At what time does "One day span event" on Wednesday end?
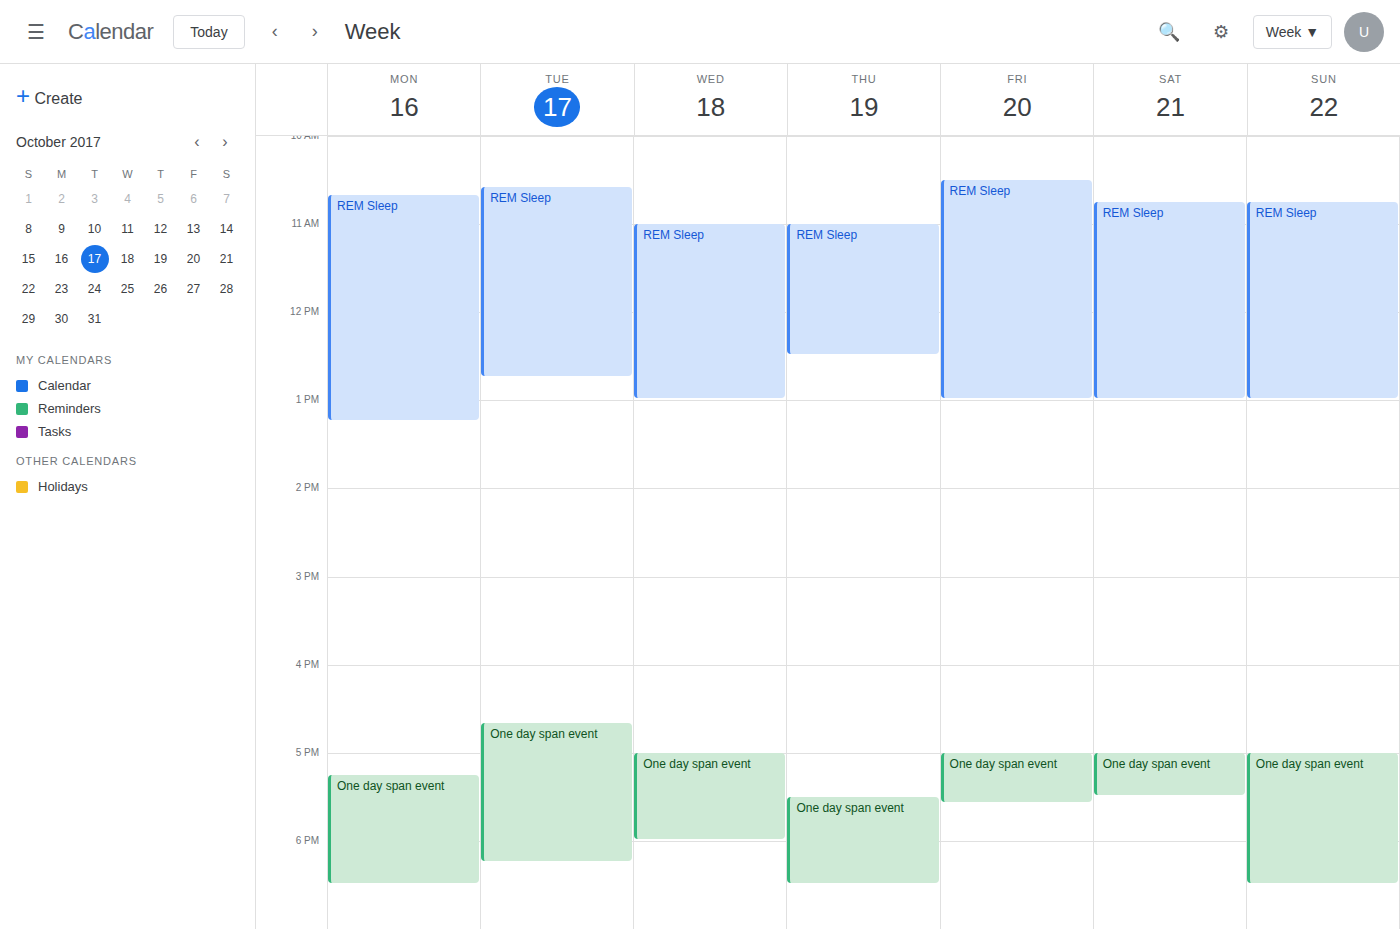
18:00